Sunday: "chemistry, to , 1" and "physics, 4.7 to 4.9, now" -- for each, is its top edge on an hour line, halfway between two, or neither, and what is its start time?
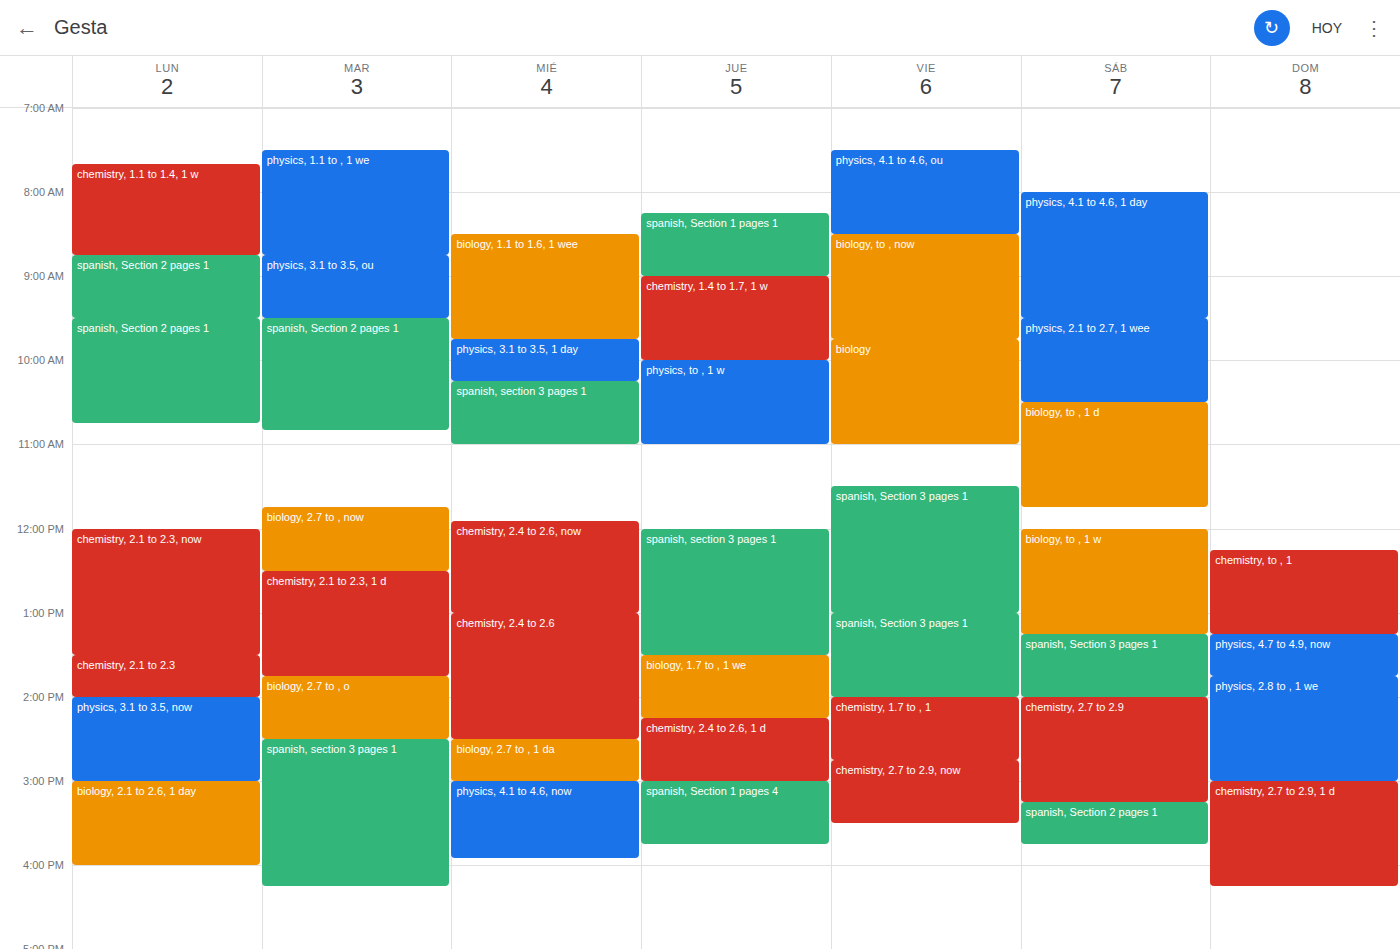
"chemistry, to , 1": 12:15 PM, neither: a quarter of the way from the 12 PM line to the 1 PM line. "physics, 4.7 to 4.9, now": 1:15 PM, neither: a quarter of the way from the 1 PM line to the 2 PM line.